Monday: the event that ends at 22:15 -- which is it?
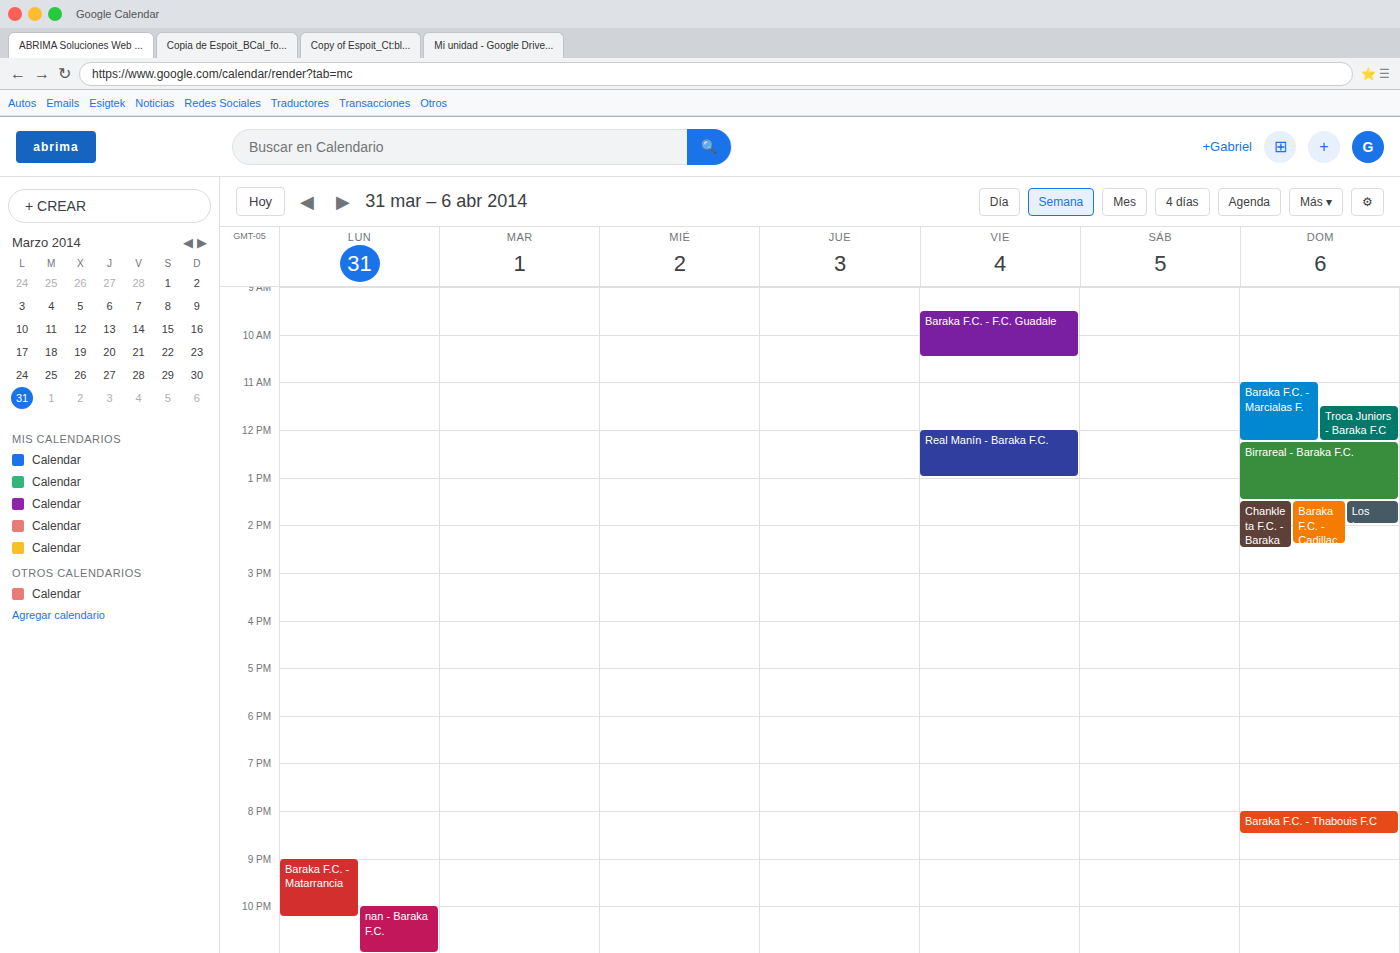
"Baraka F.C. - Matarrancia"